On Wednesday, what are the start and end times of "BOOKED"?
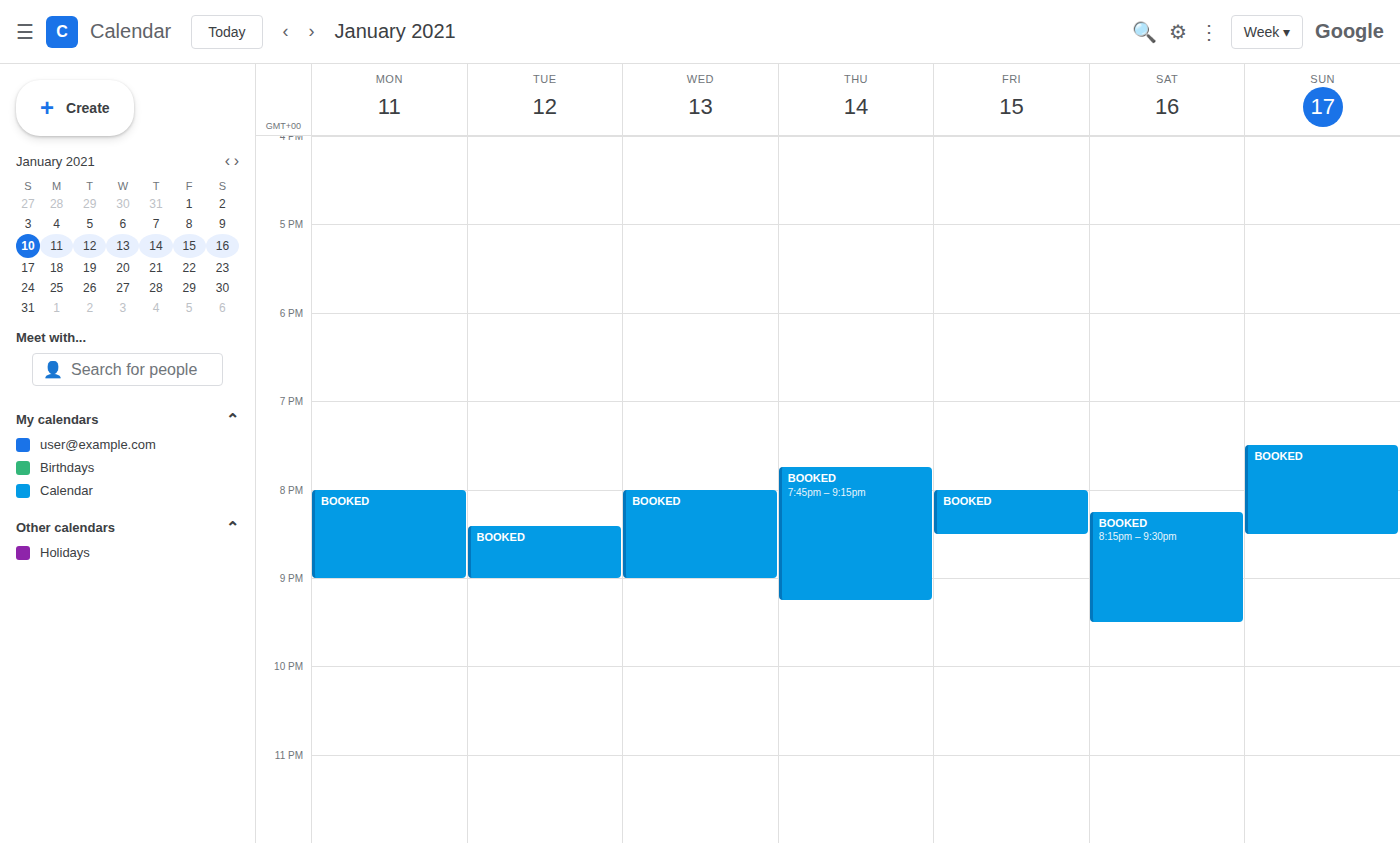
8:00 PM to 9:00 PM